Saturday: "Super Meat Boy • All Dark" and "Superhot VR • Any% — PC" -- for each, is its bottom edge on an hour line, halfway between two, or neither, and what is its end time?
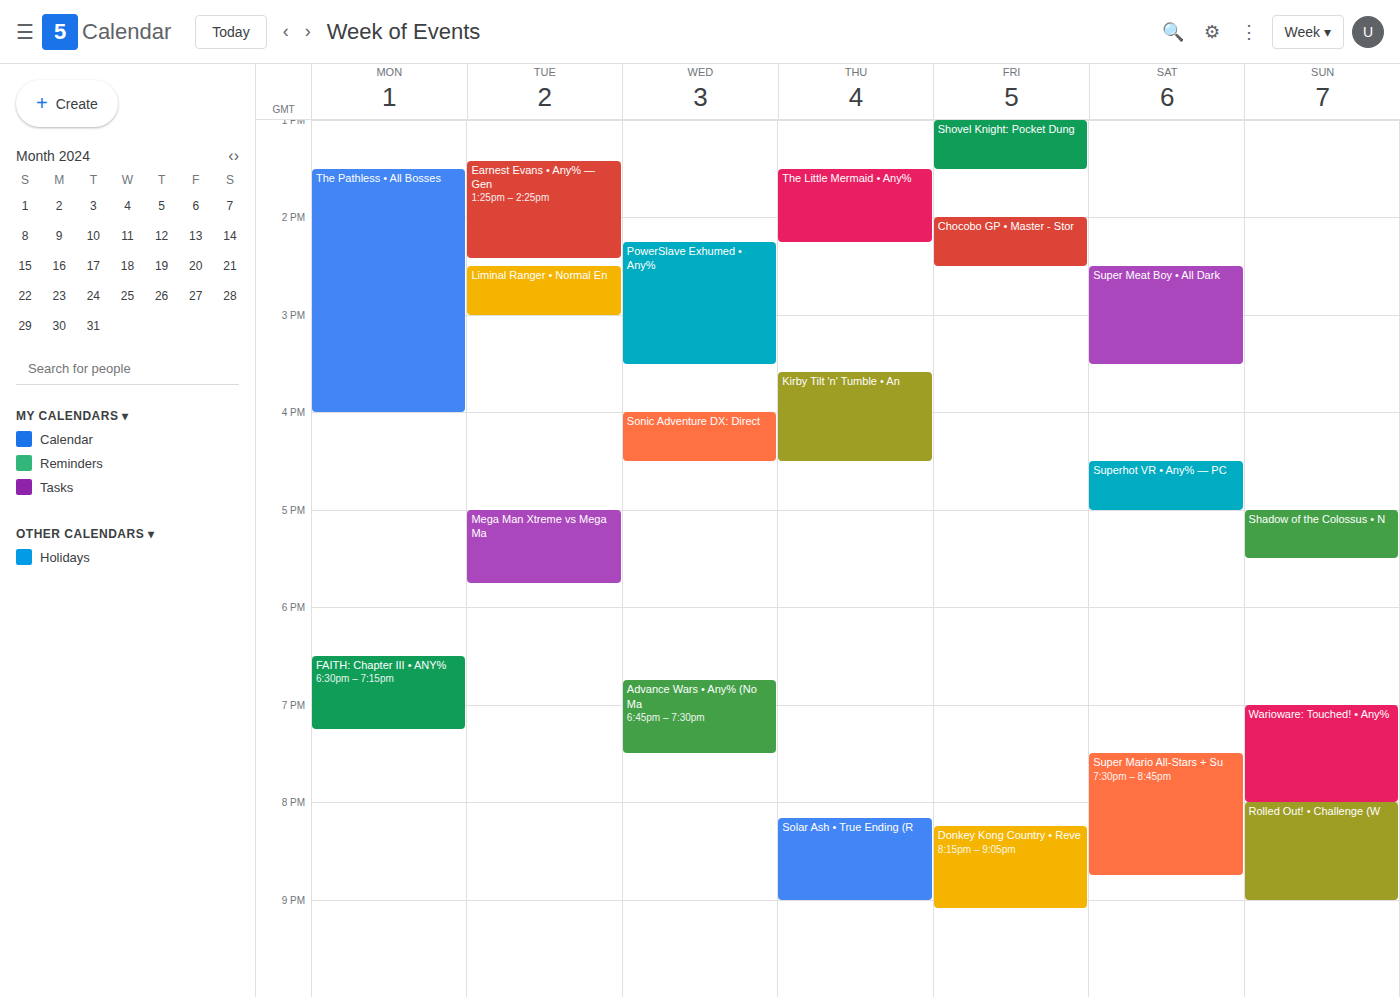
"Super Meat Boy • All Dark": 3:30 PM, halfway between the 3 PM and 4 PM lines. "Superhot VR • Any% — PC": 5:00 PM, exactly on the 5 PM line.